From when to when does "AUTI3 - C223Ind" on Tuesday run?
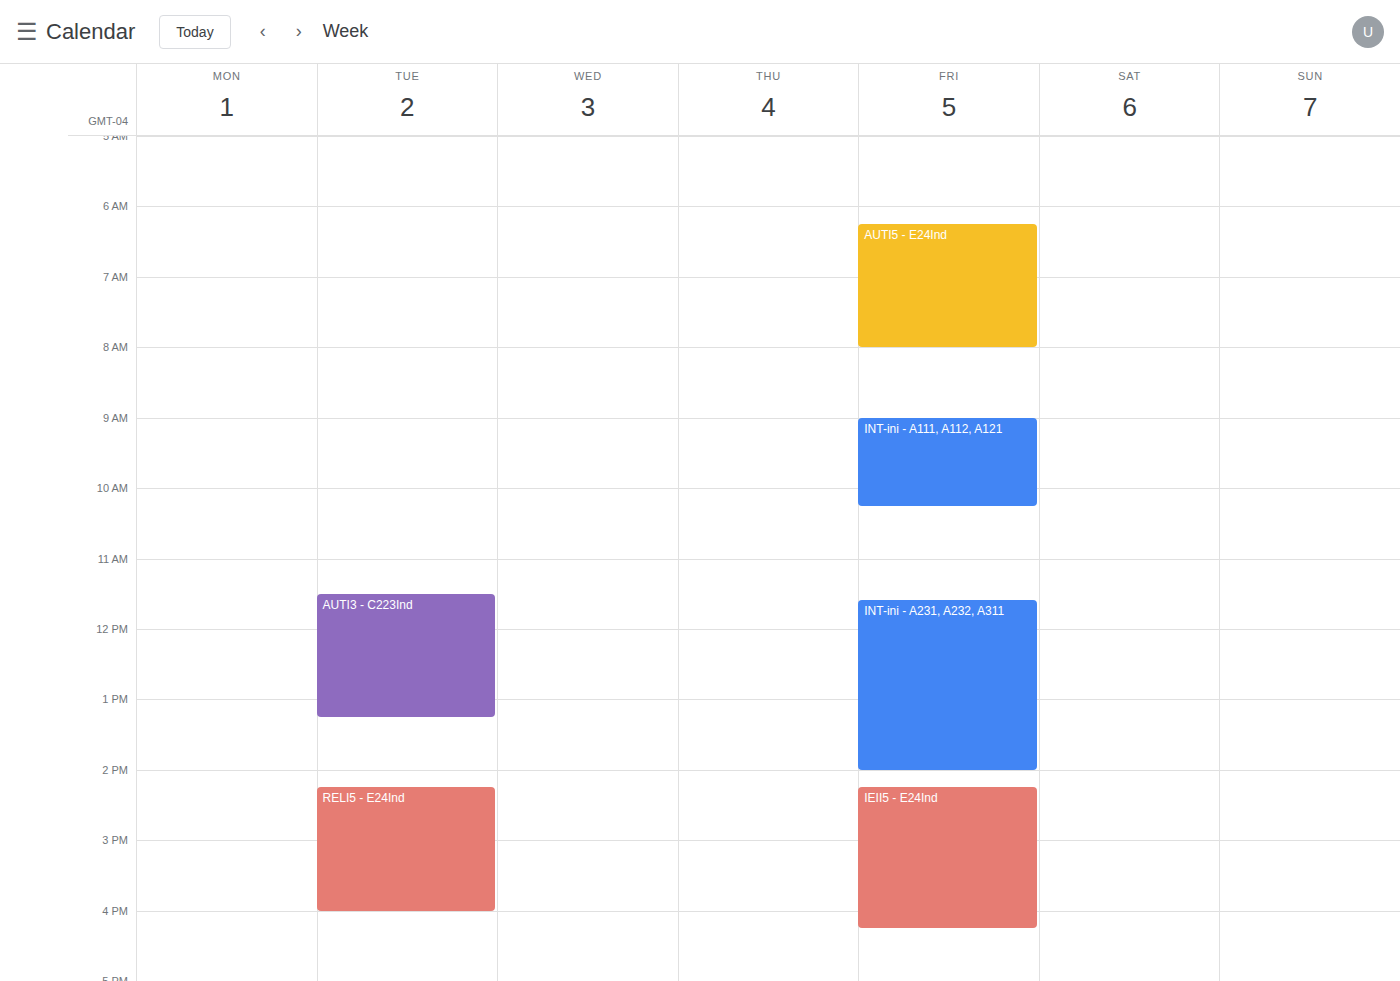
11:30 AM to 1:15 PM